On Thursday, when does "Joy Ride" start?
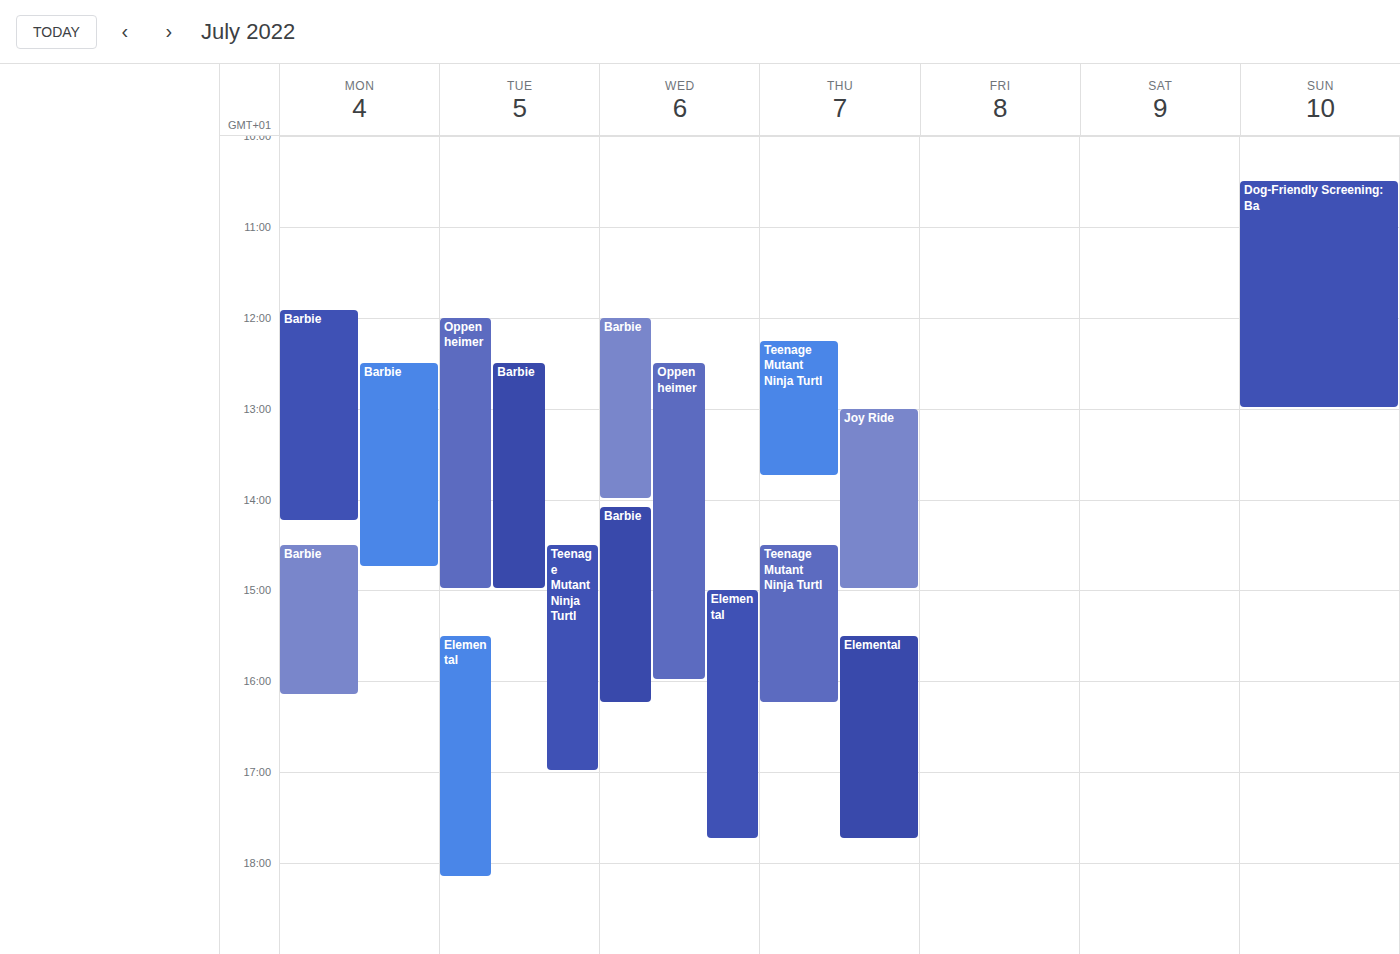
1:00 PM